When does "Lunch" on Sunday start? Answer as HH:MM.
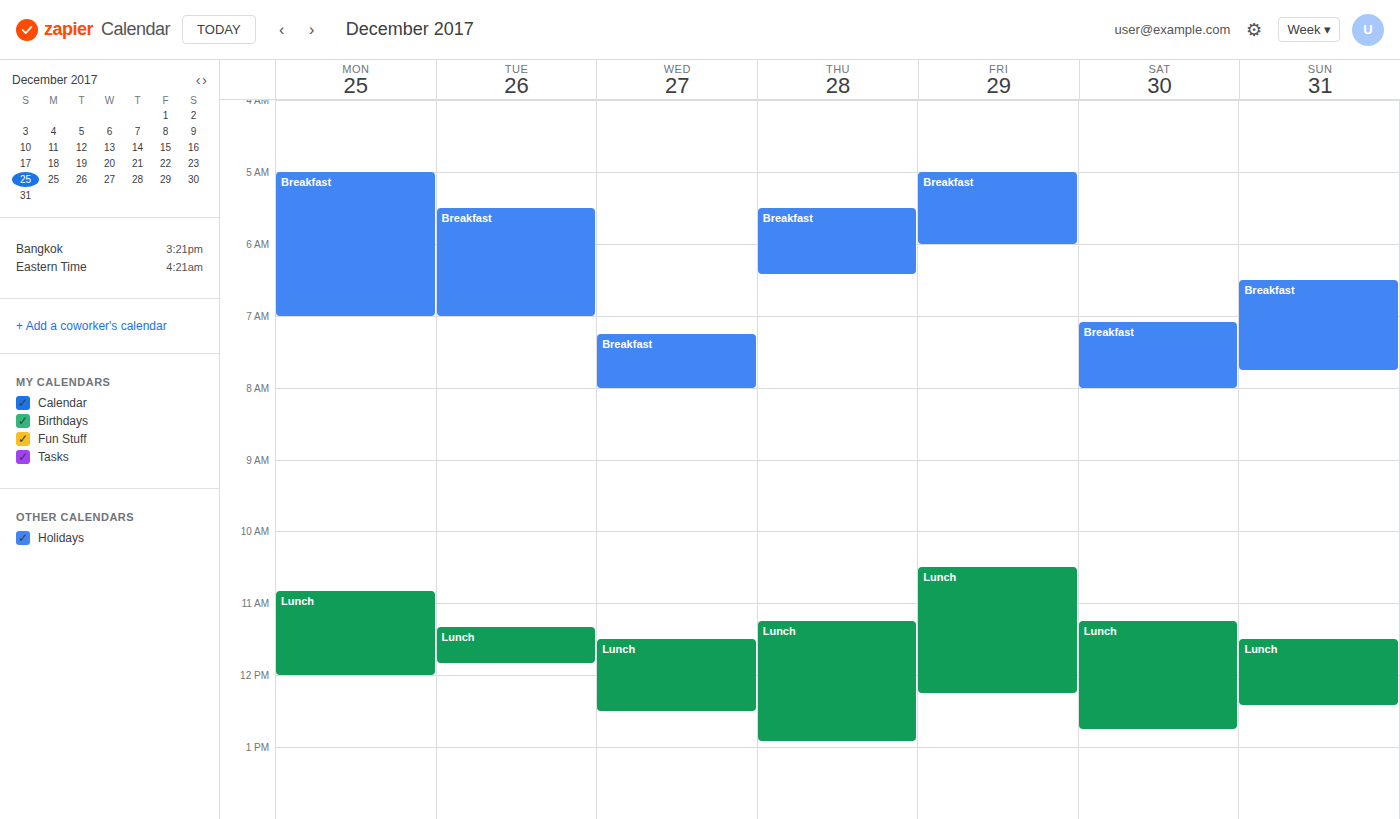
11:30